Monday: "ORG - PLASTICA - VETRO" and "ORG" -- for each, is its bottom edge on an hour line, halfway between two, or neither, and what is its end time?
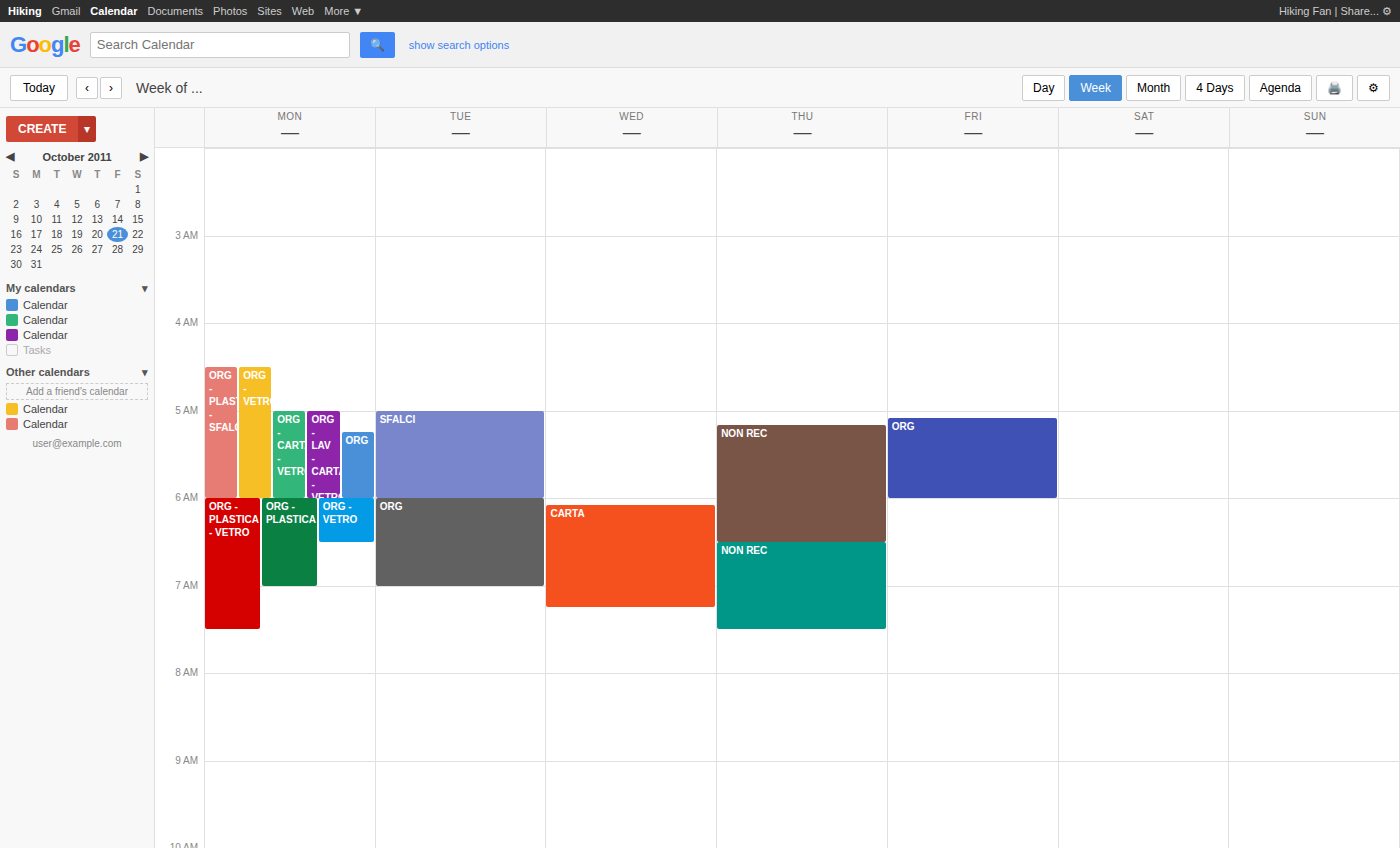
"ORG - PLASTICA - VETRO": 7:30 AM, halfway between the 7 AM and 8 AM lines. "ORG": 6:00 AM, exactly on the 6 AM line.